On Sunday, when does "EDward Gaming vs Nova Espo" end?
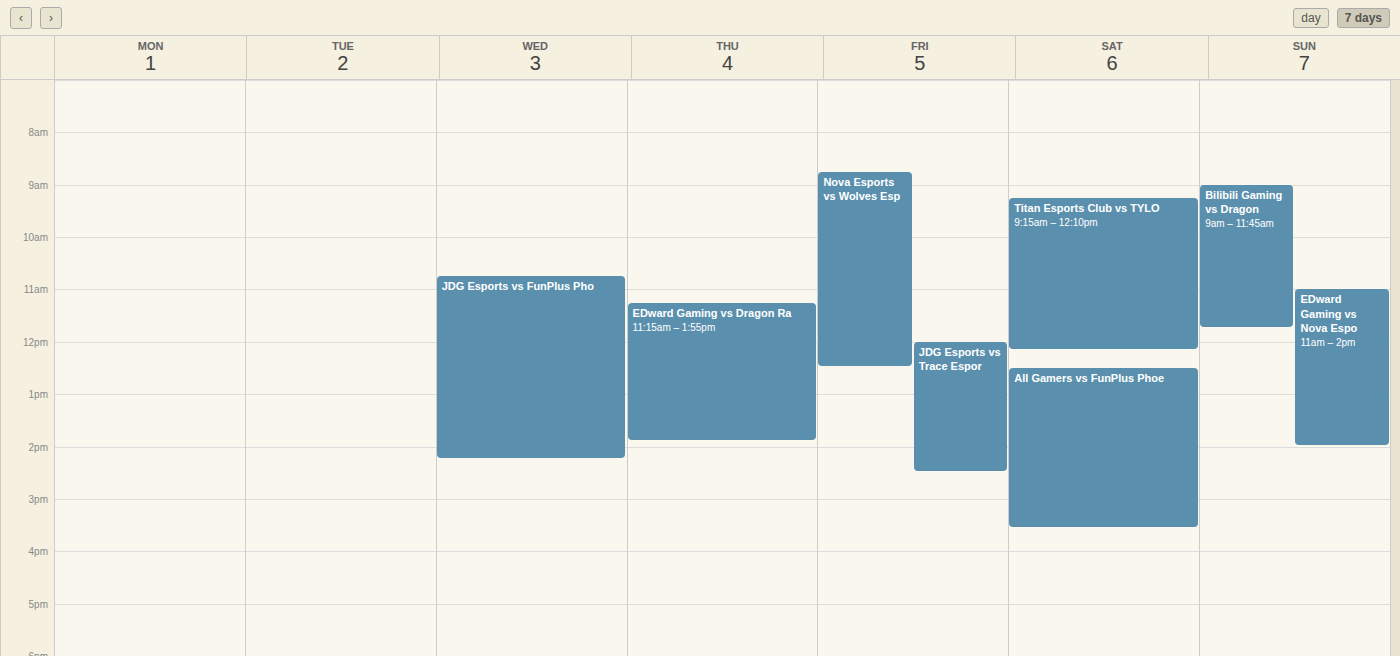
2:00 PM